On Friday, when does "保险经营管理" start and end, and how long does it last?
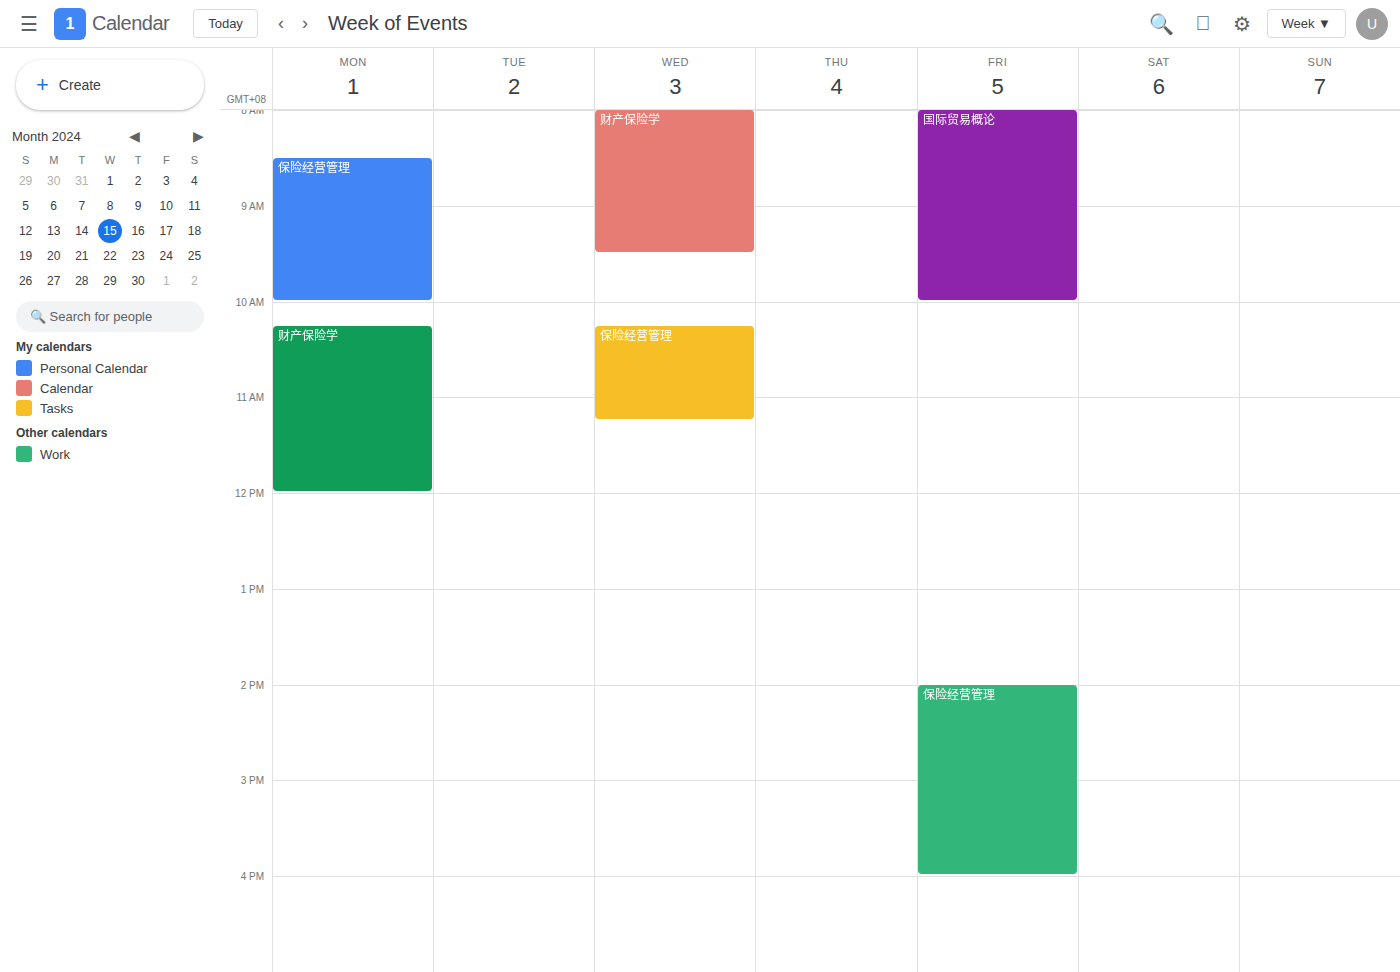
2:00 PM to 4:00 PM, 2 hours